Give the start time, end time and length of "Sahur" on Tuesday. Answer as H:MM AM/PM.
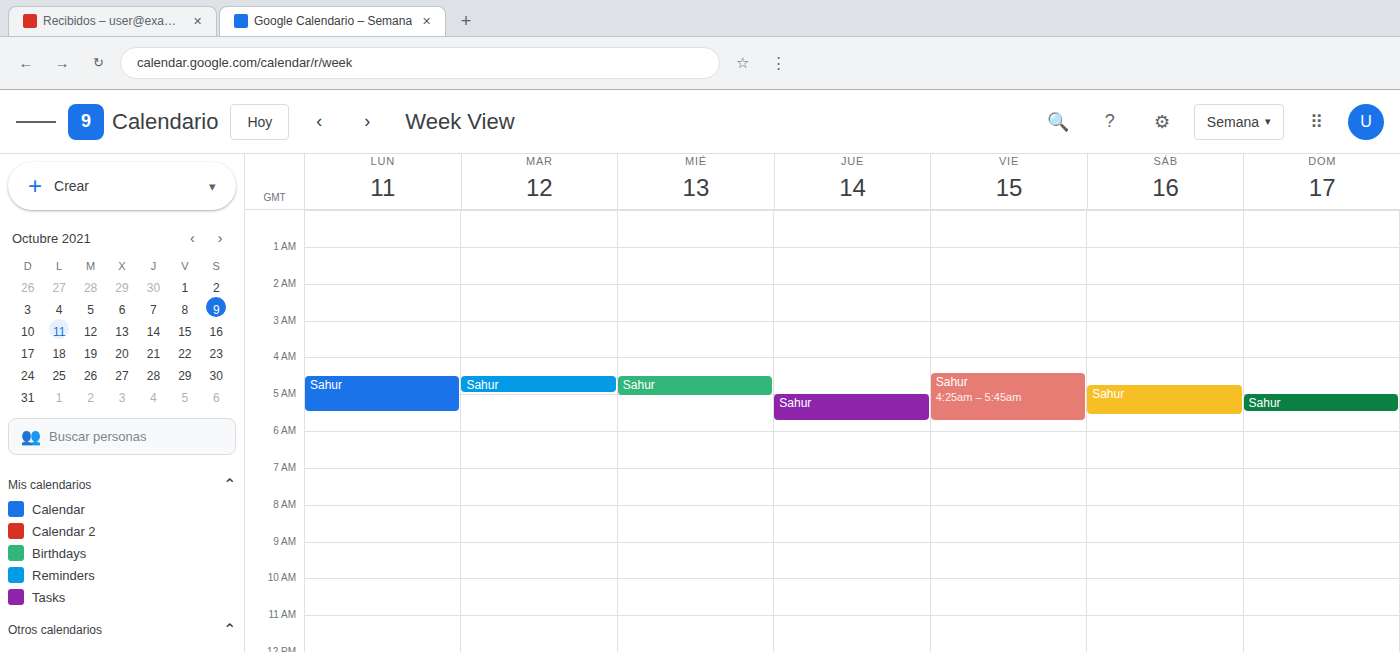
4:30 AM to 5:00 AM, 30 minutes